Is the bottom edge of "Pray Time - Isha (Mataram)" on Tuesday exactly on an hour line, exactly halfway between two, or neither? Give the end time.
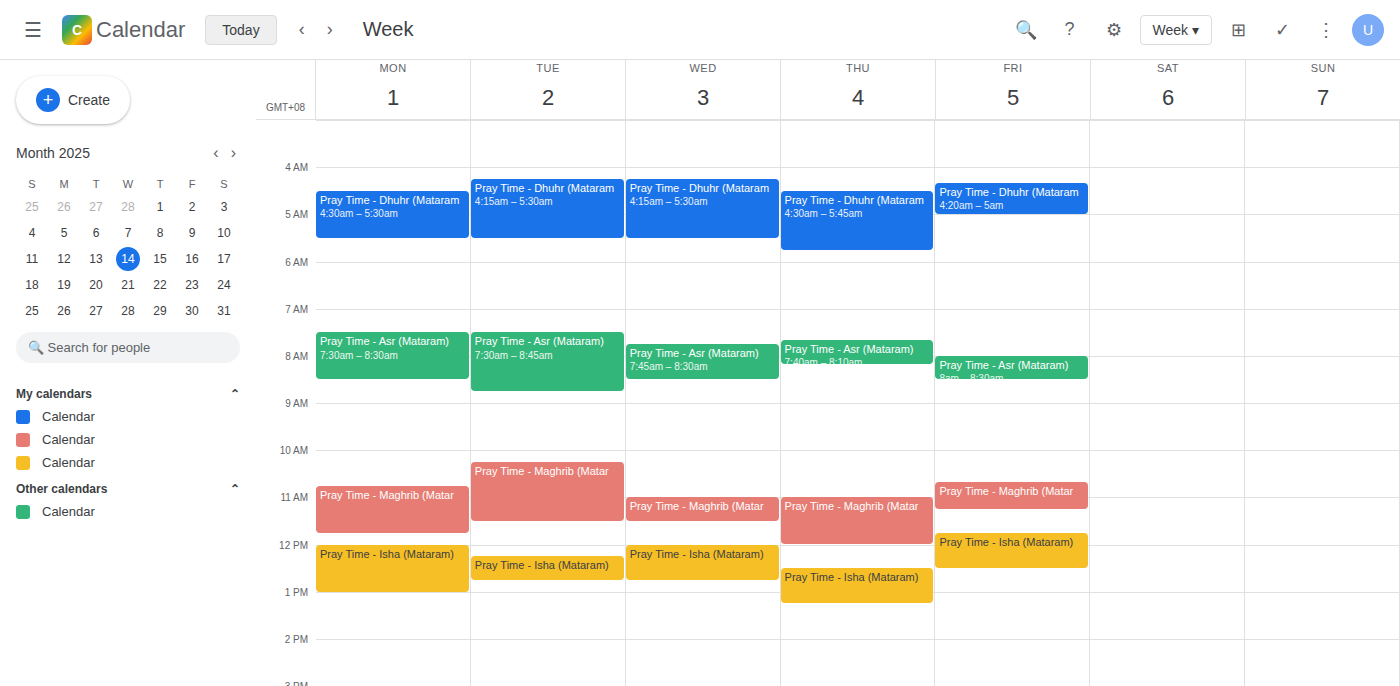
12:45 PM -- neither: three quarters of the way from the 12 PM line to the 1 PM line.